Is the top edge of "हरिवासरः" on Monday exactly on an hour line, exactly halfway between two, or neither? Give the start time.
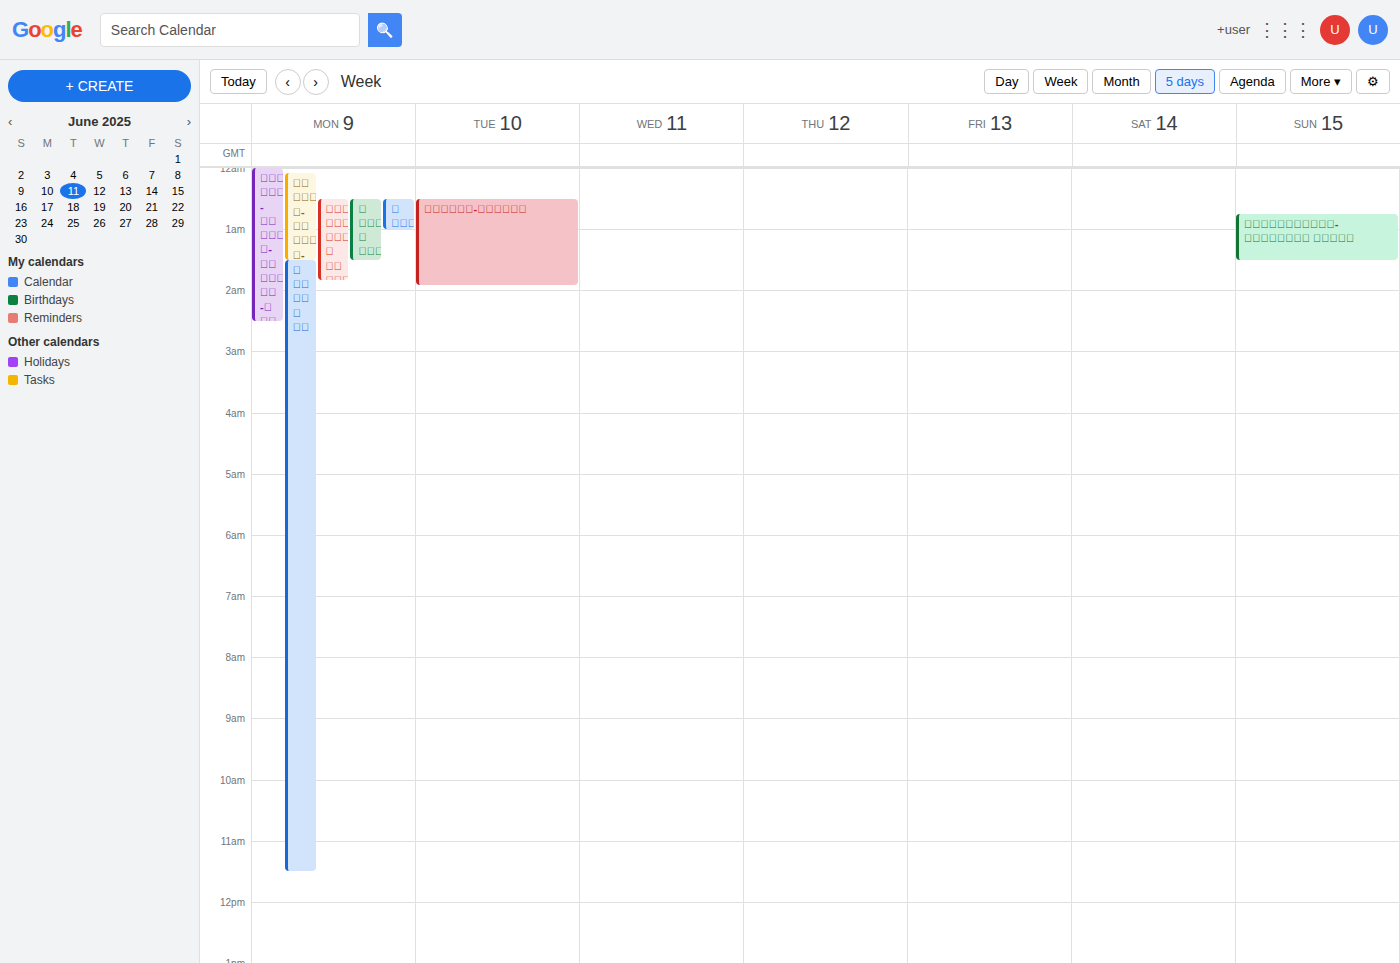
1:30 AM -- halfway between the 1 AM and 2 AM lines.